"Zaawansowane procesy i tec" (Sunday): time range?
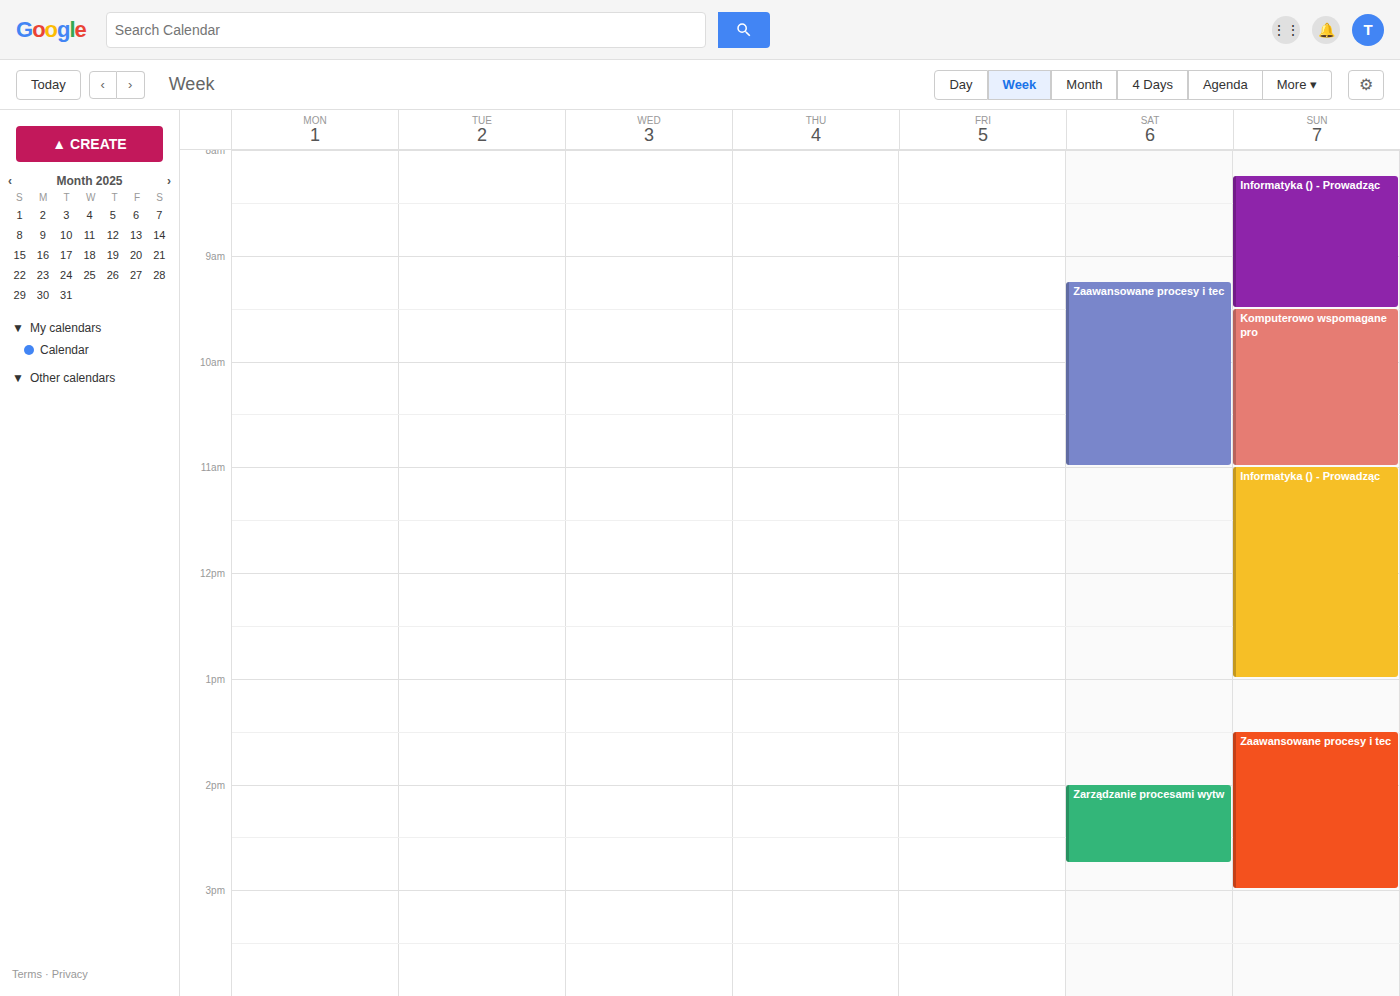
1:30 PM to 3:00 PM